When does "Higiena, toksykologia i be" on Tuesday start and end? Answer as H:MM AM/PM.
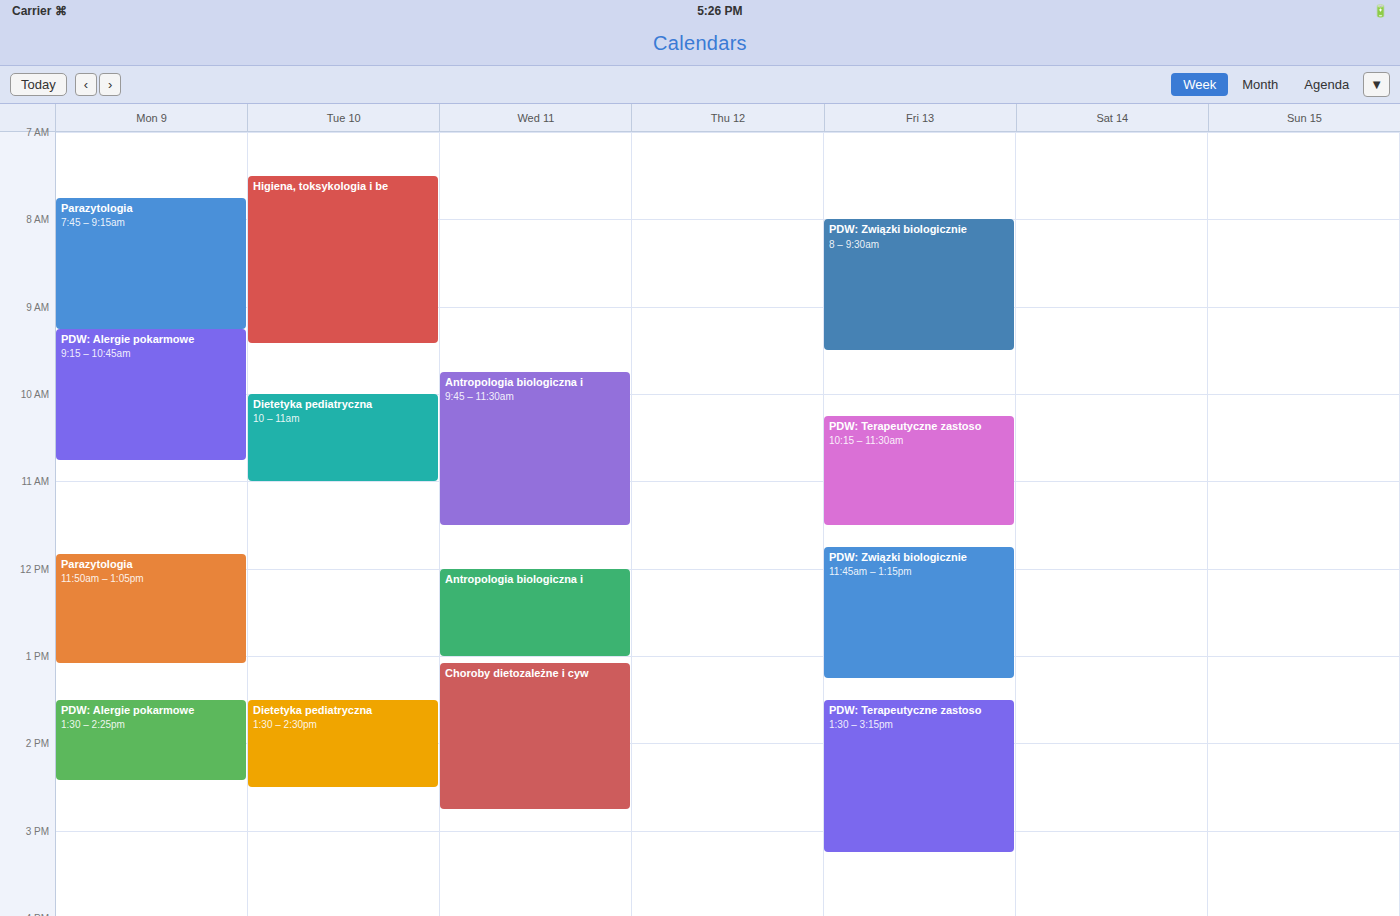
7:30 AM to 9:25 AM